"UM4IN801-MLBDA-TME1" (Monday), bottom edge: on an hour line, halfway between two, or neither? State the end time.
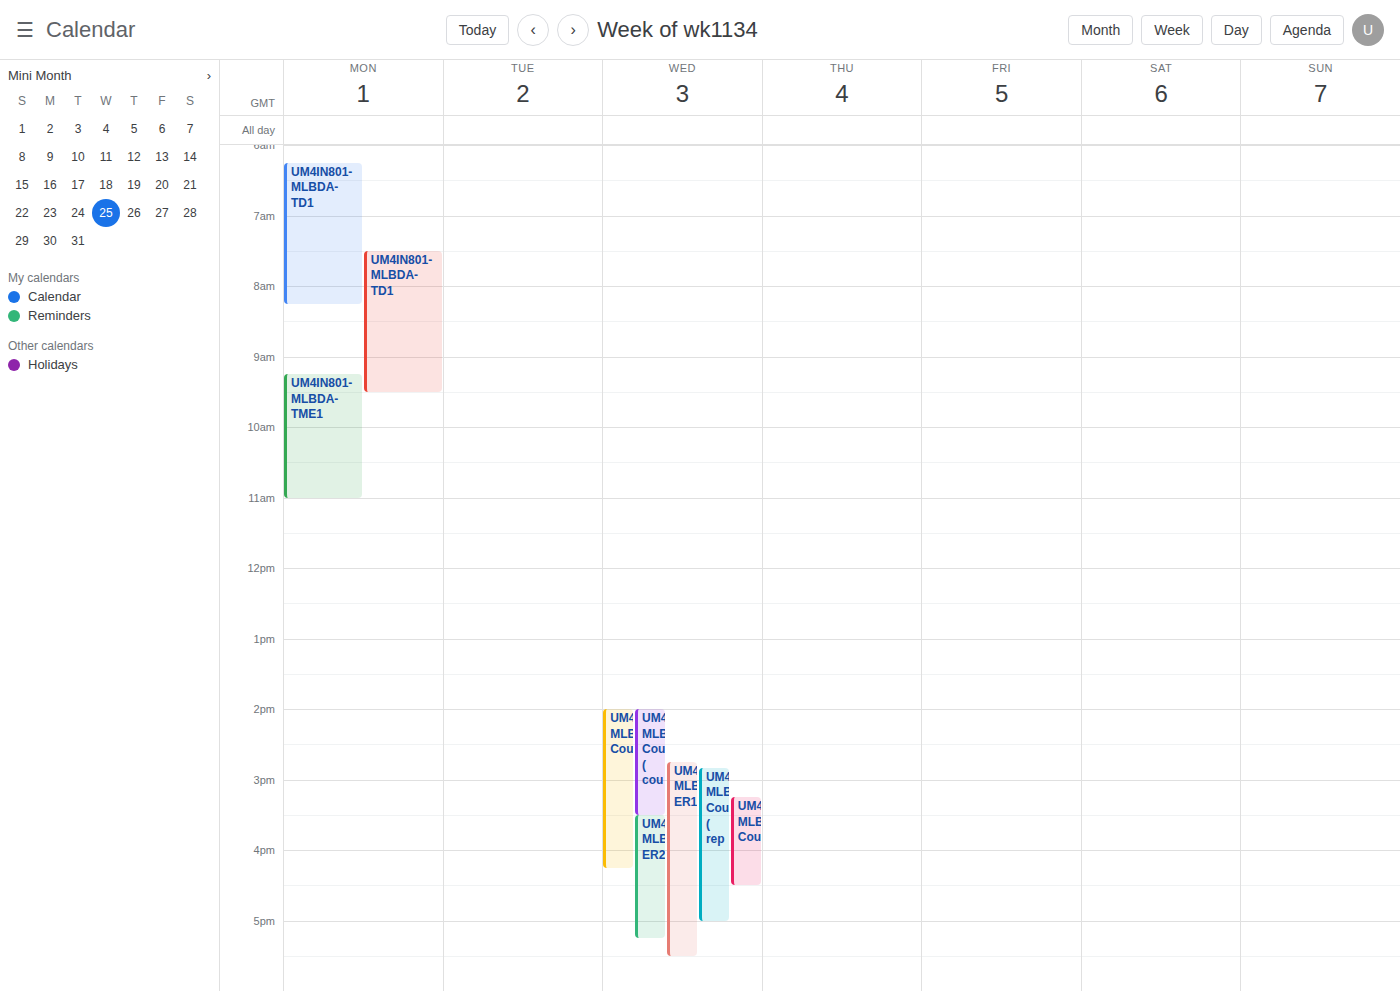
11:00 AM -- exactly on the 11 AM line.